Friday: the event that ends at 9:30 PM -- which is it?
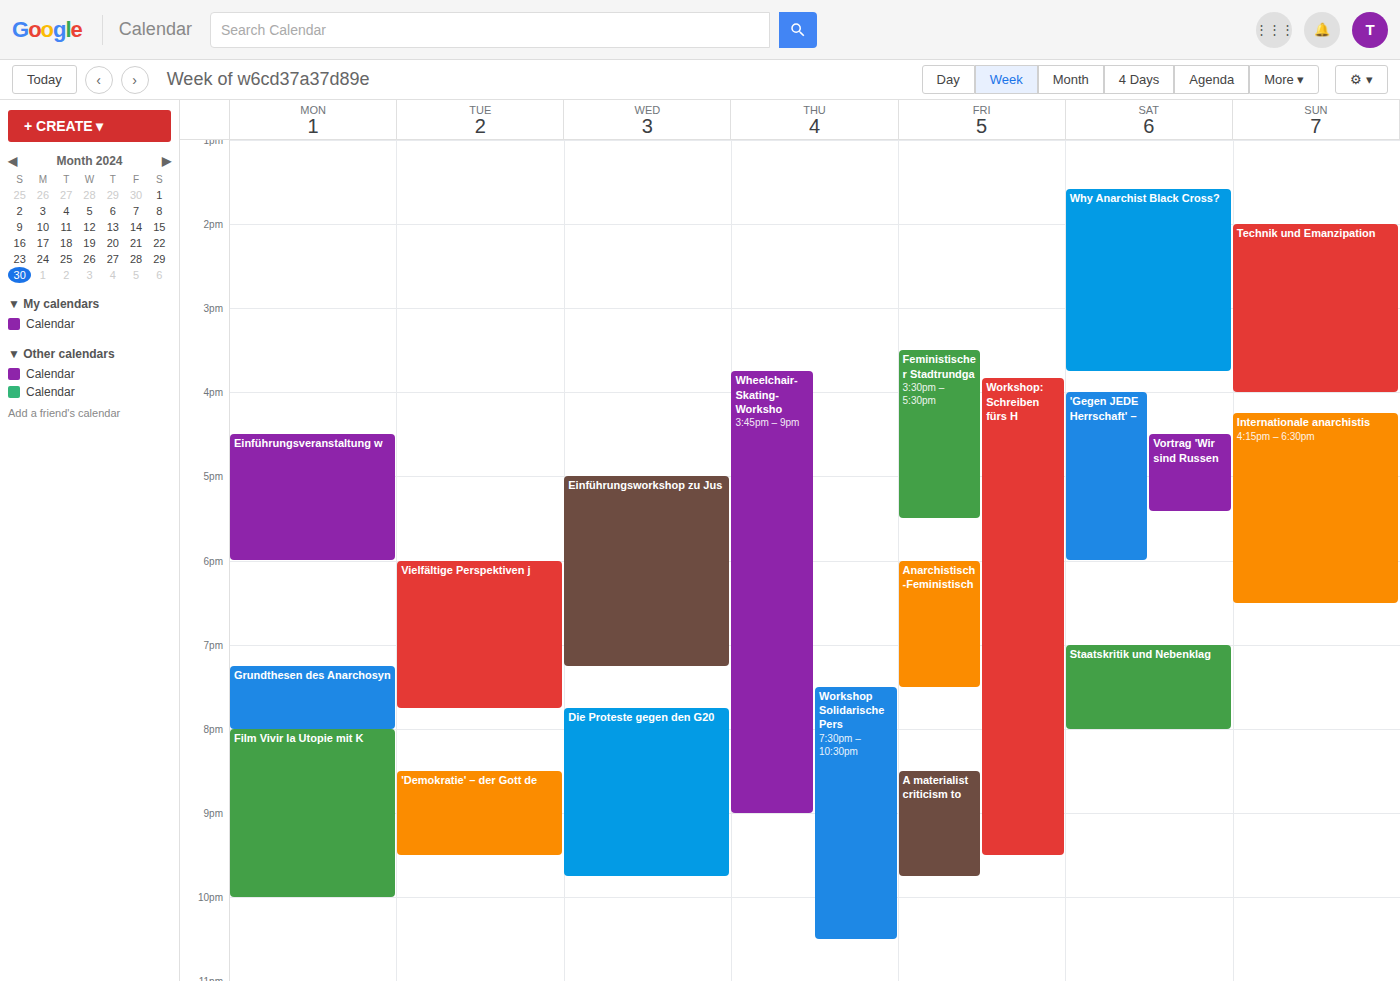
"Workshop: Schreiben fürs H"